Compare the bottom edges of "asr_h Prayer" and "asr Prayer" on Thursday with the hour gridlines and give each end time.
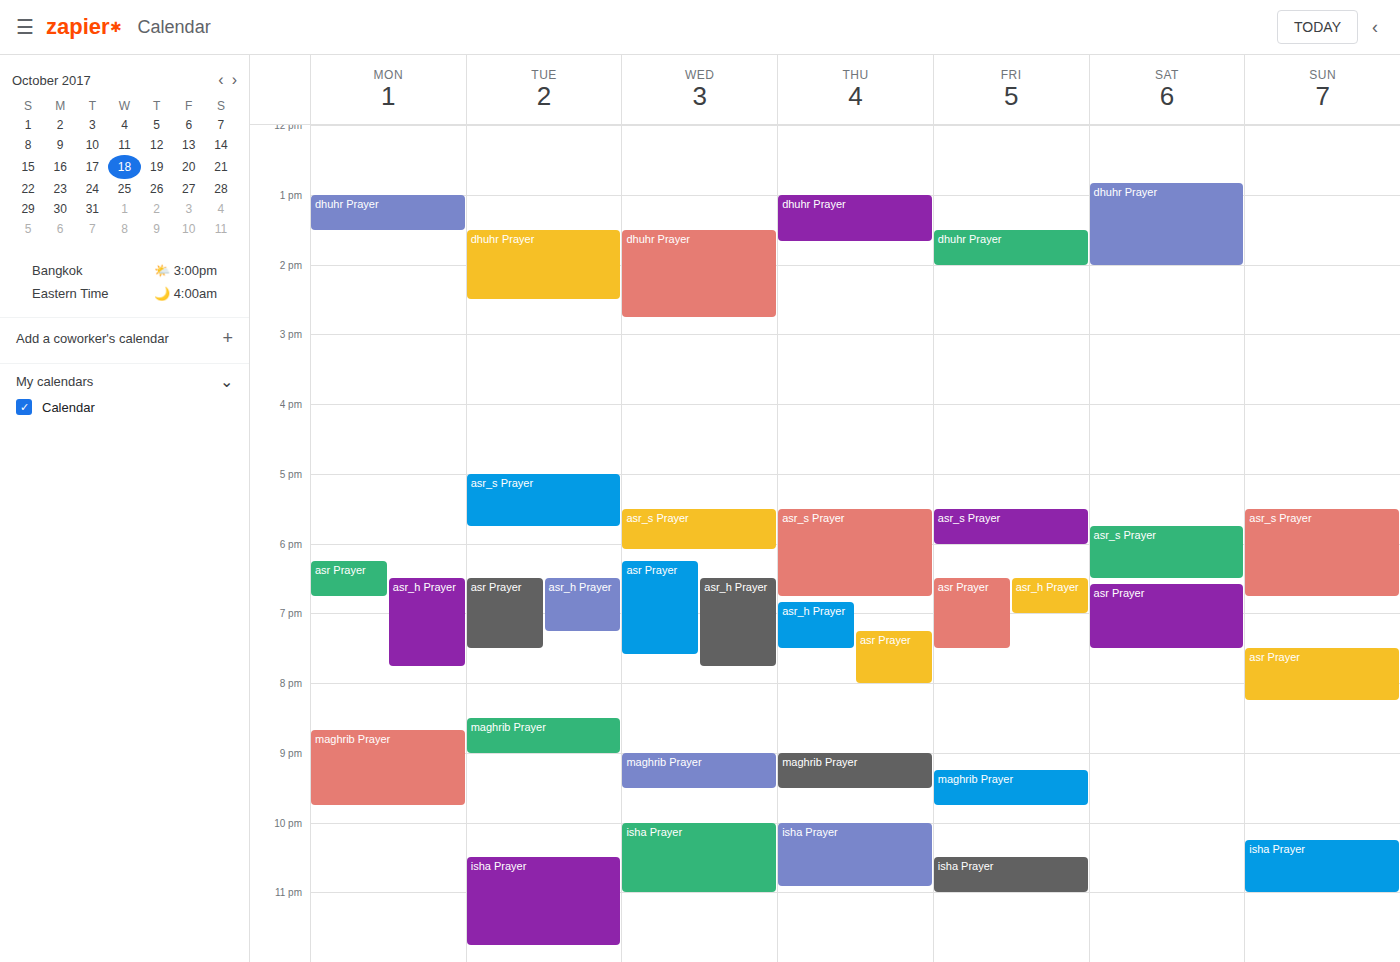
"asr_h Prayer": 7:30 PM, halfway between the 7 PM and 8 PM lines. "asr Prayer": 8:00 PM, exactly on the 8 PM line.